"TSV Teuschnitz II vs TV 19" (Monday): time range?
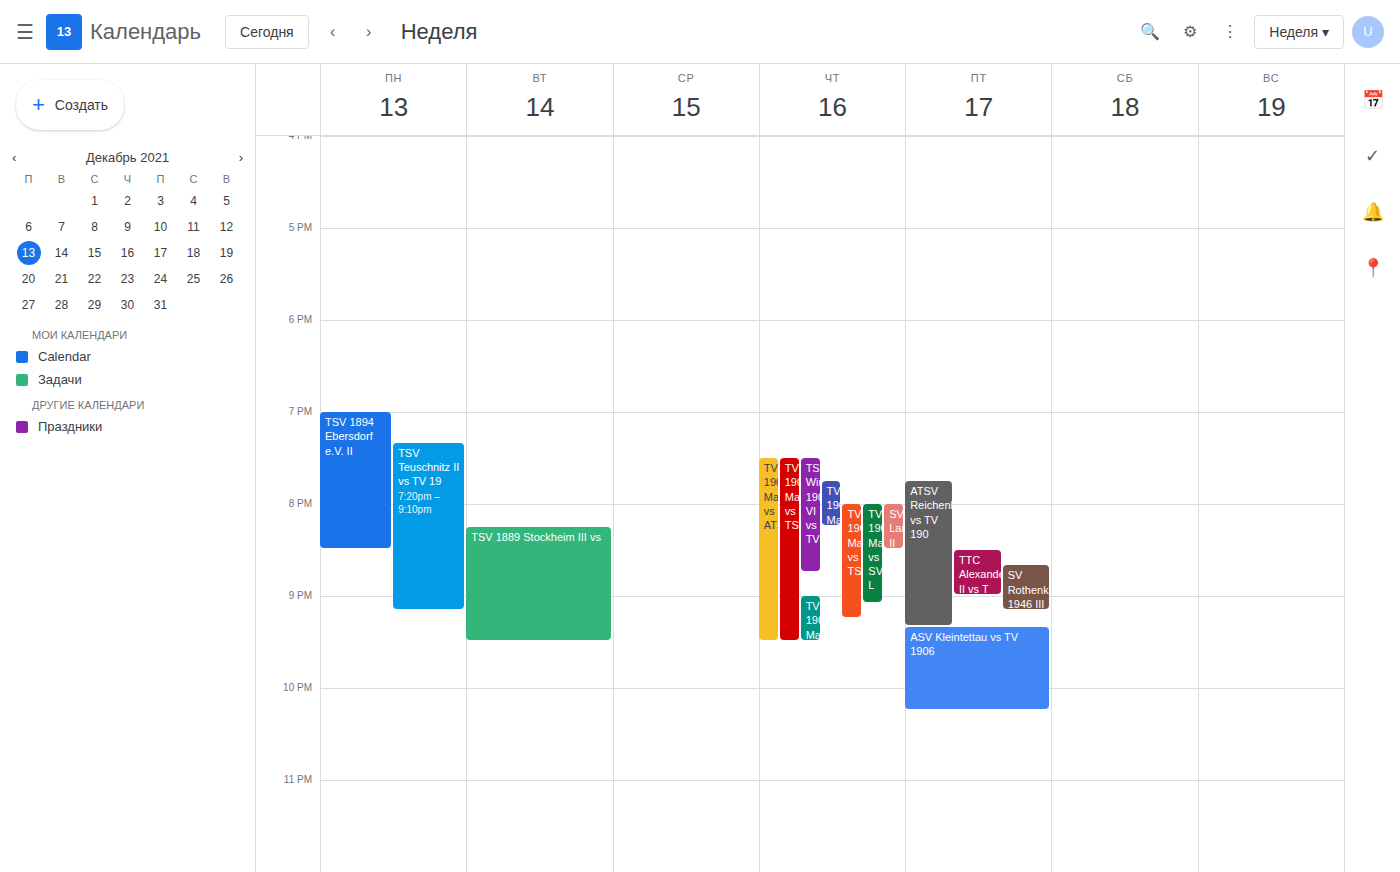
7:20 PM to 9:10 PM